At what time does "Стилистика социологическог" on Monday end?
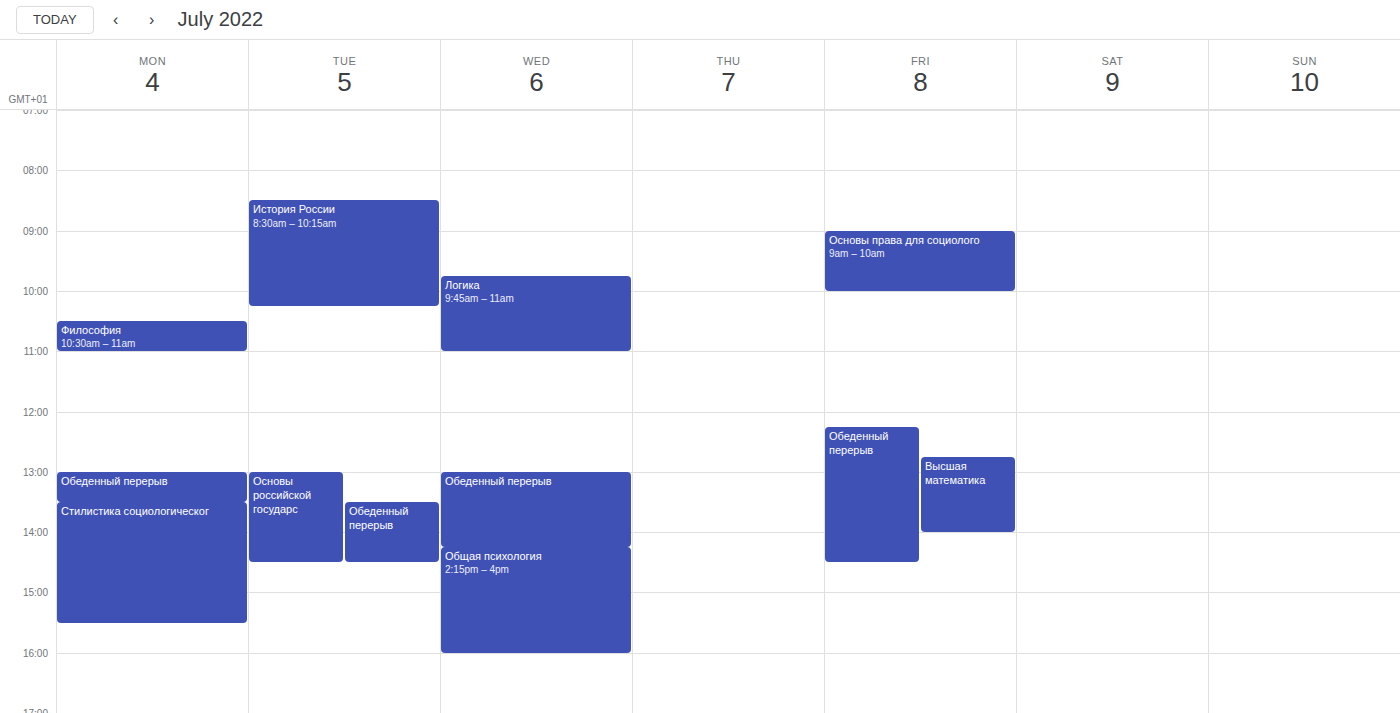
3:30 PM